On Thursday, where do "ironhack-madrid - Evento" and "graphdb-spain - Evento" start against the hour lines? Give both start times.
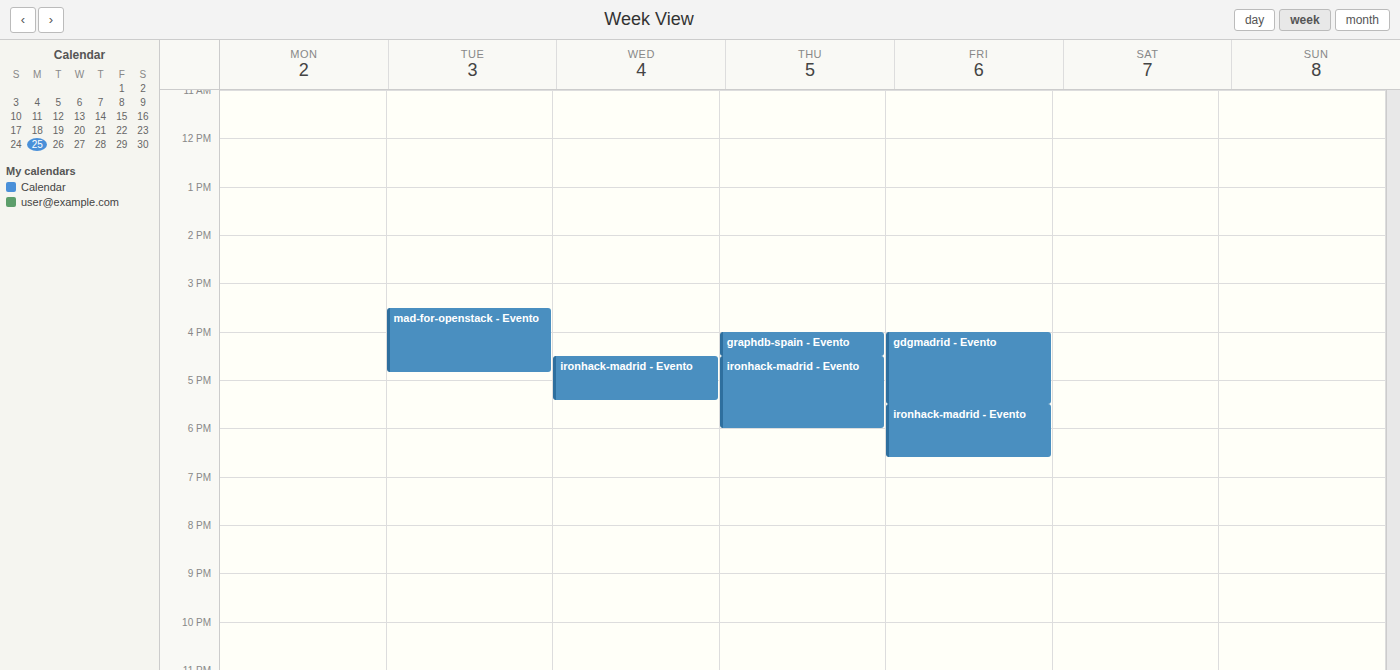
"ironhack-madrid - Evento": 4:30 PM, halfway between the 4 PM and 5 PM lines. "graphdb-spain - Evento": 4:00 PM, exactly on the 4 PM line.